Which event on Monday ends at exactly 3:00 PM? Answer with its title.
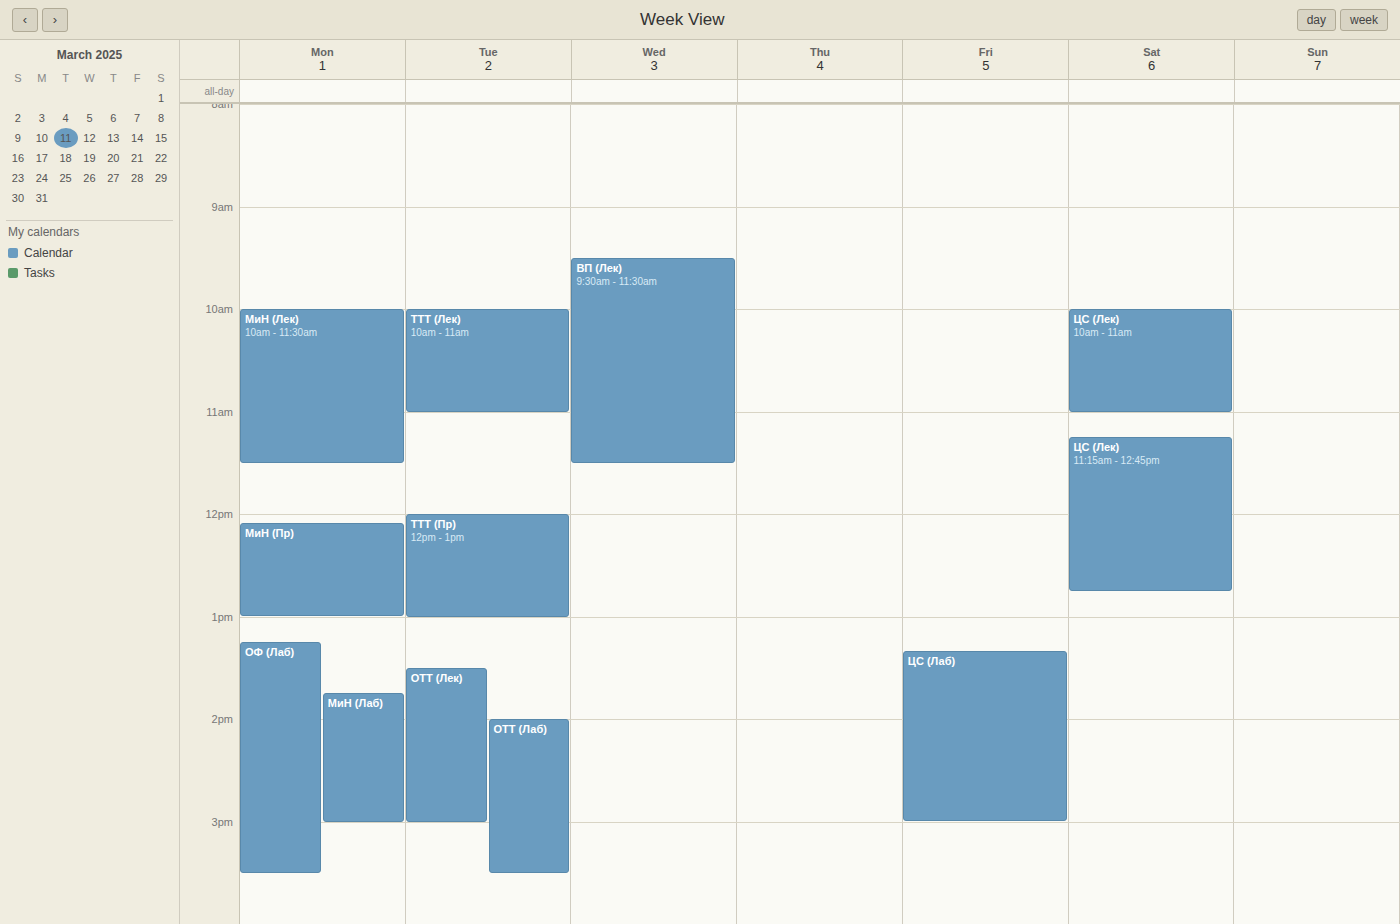
"МиН (Лаб)"